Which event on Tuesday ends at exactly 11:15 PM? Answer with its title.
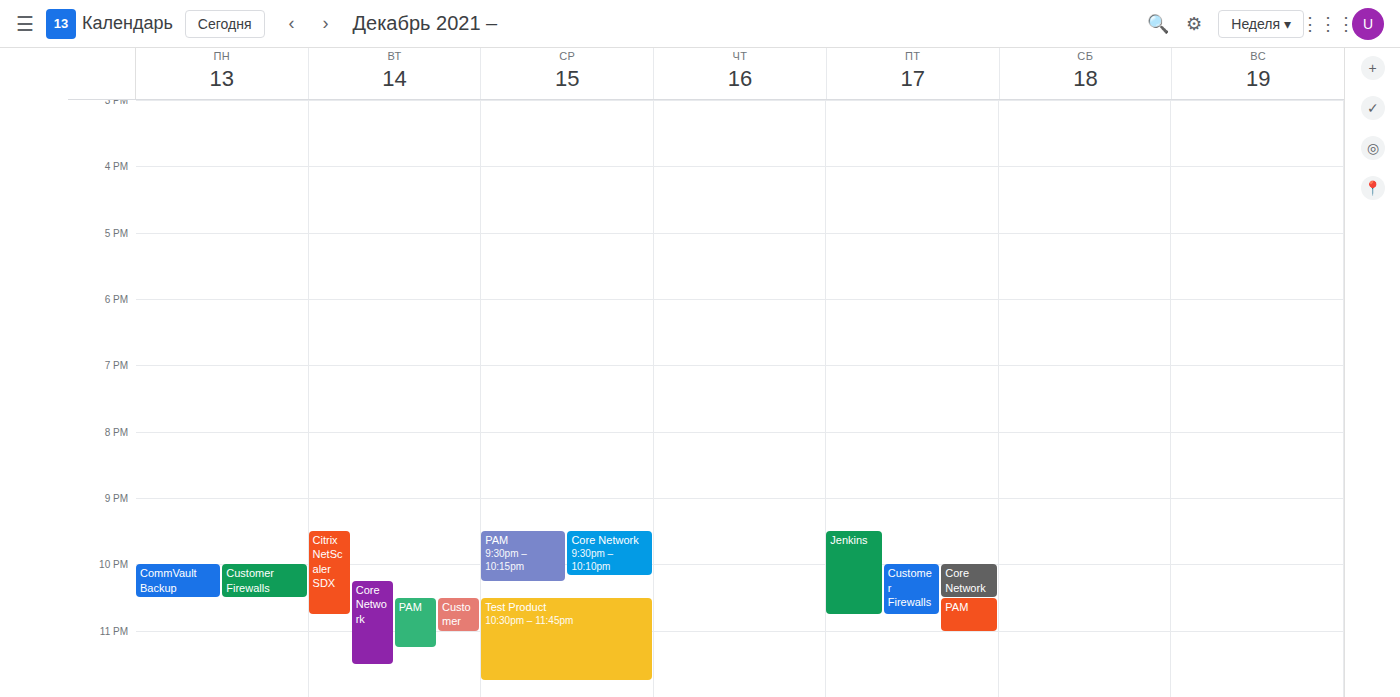
"PAM"